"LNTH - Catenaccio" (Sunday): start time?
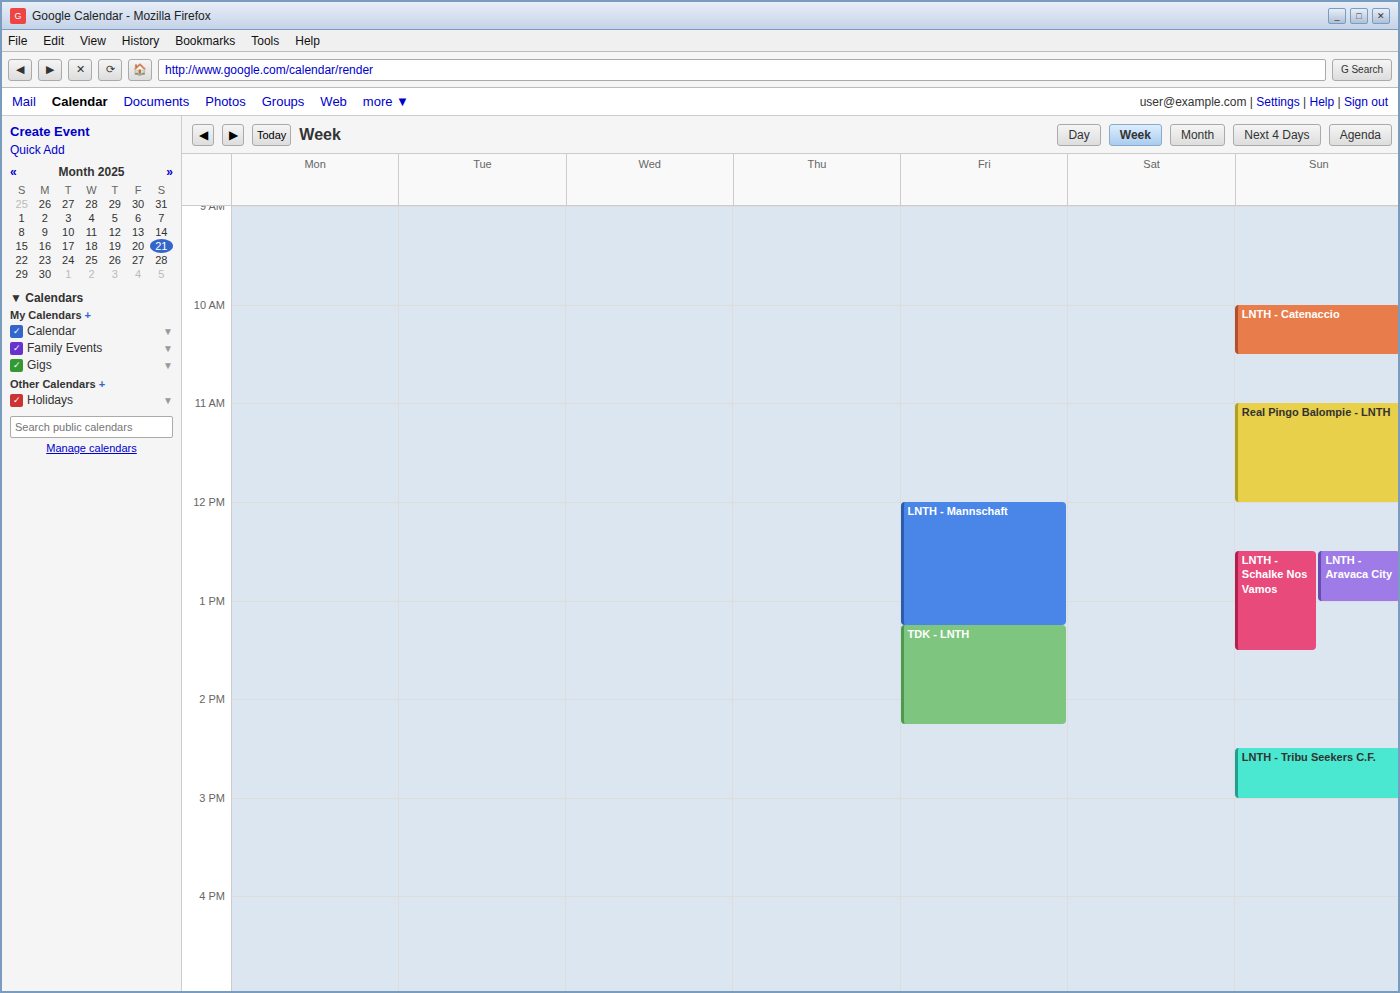
10:00 AM